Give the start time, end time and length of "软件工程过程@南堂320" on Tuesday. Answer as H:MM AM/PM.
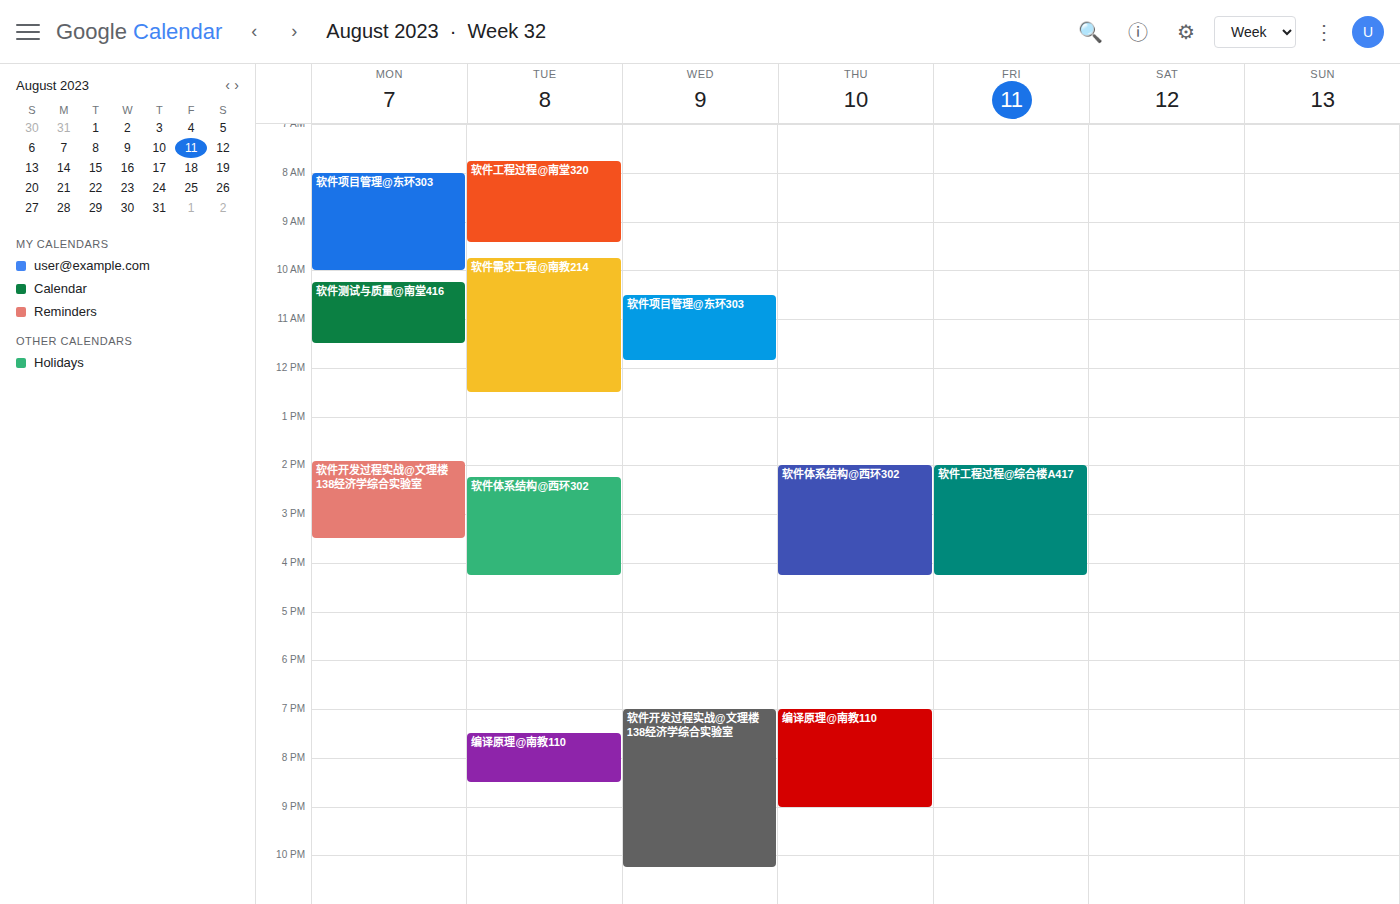
7:45 AM to 9:25 AM, 1 hour 40 minutes